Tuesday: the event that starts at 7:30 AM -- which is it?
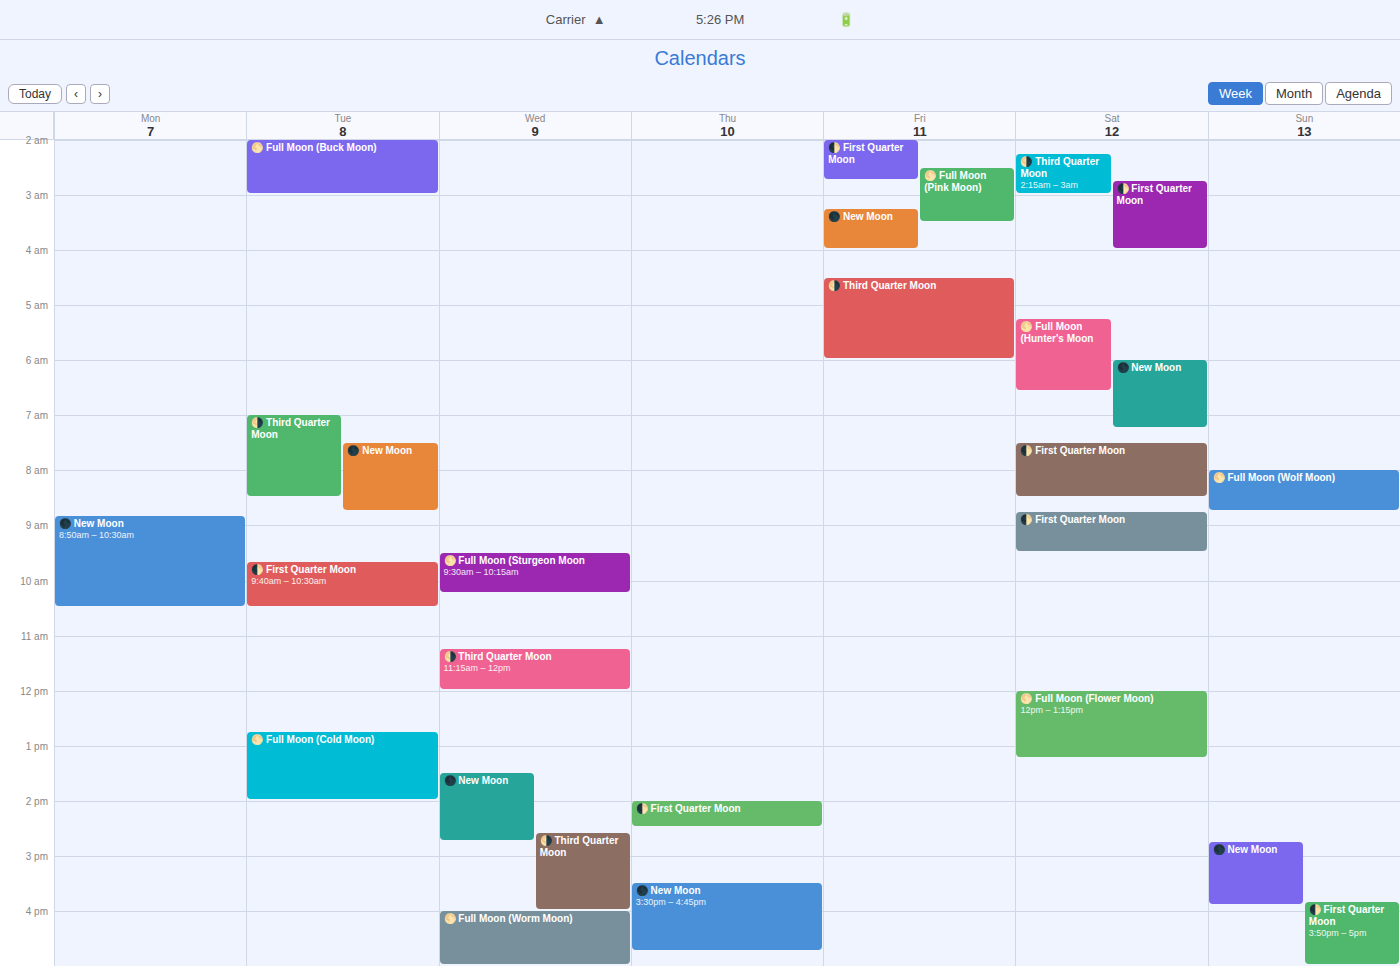
"🌑 New Moon"